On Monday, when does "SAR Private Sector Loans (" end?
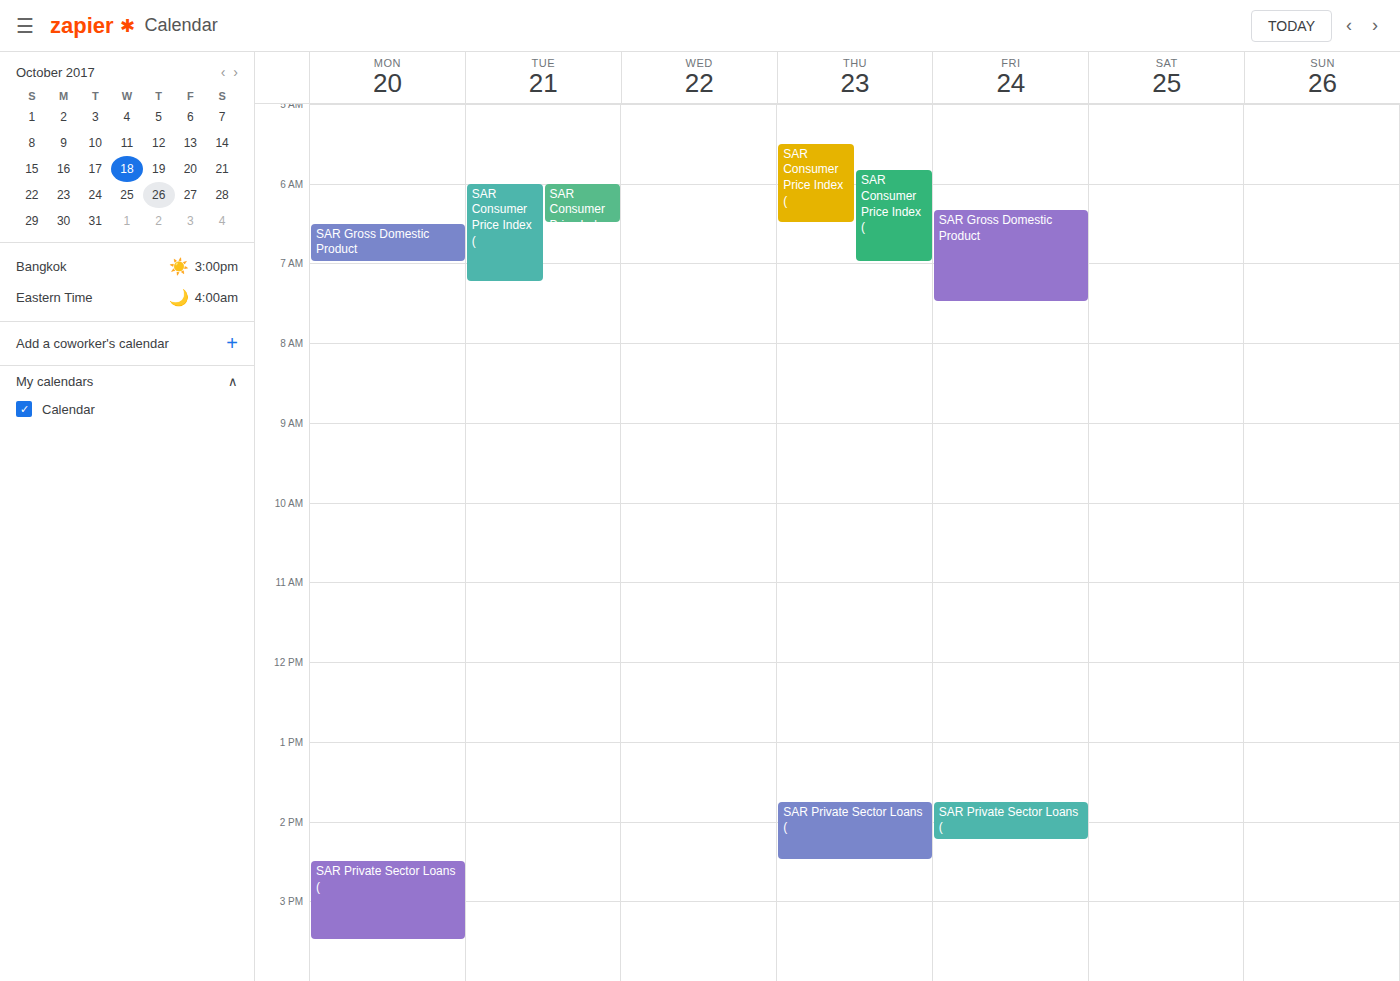
15:30